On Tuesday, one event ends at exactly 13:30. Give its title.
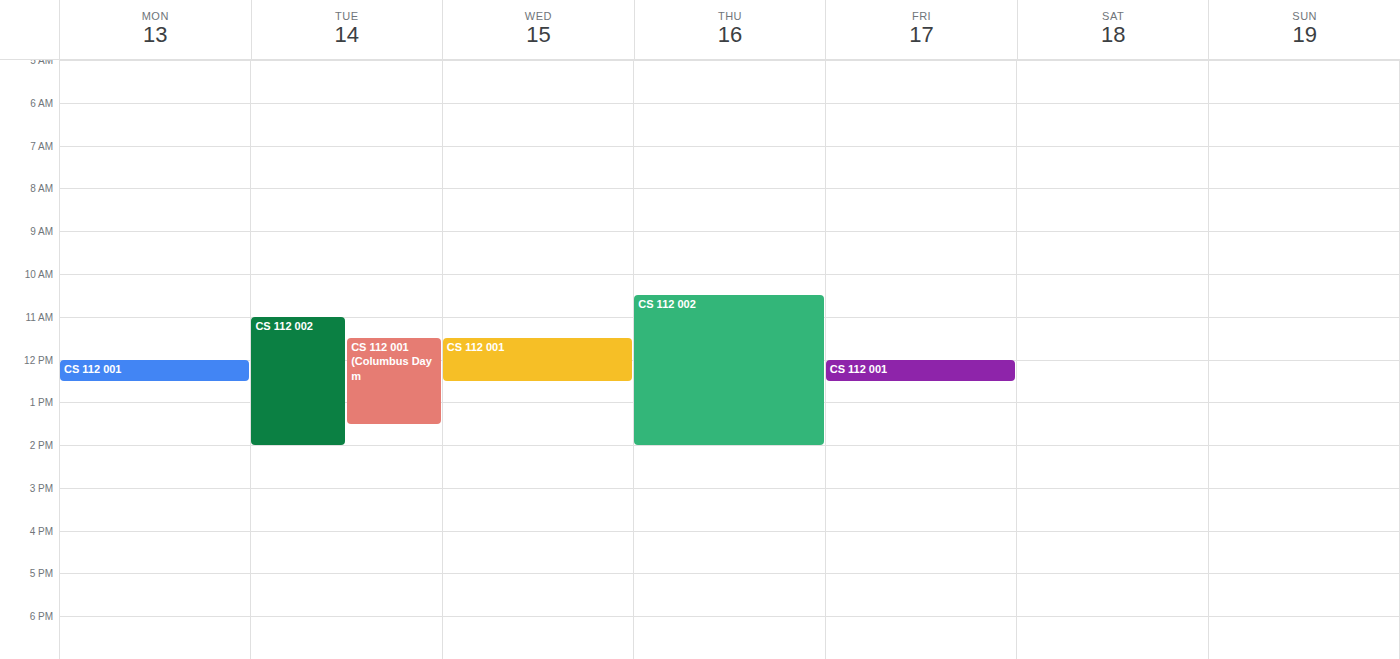
"CS 112 001 (Columbus Day m"